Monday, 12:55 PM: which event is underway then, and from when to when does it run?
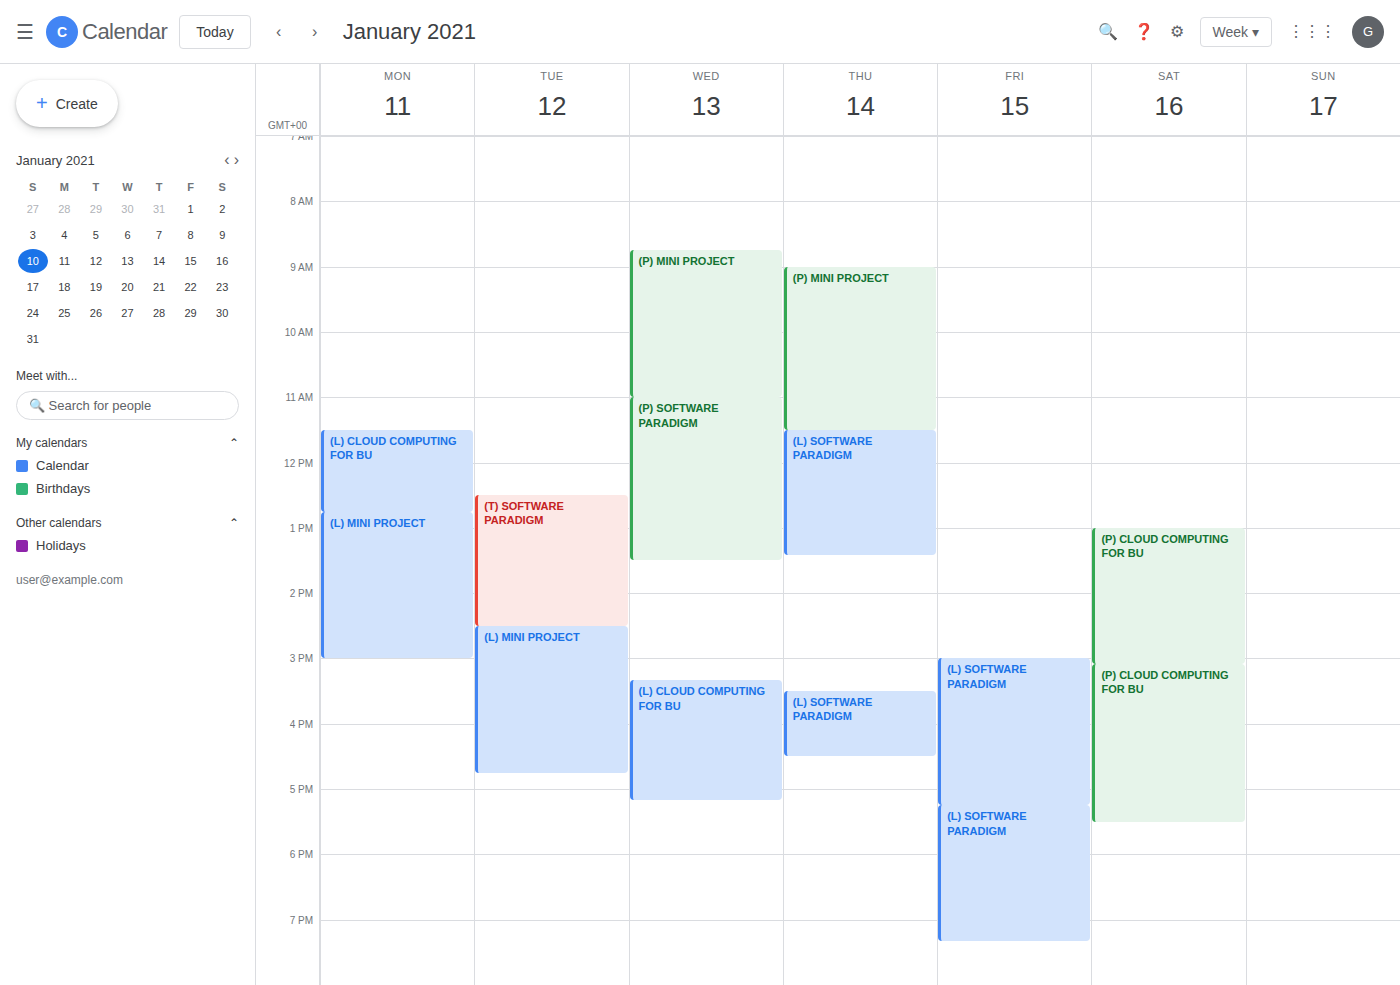
"(L) MINI PROJECT", 12:45 PM to 3:00 PM